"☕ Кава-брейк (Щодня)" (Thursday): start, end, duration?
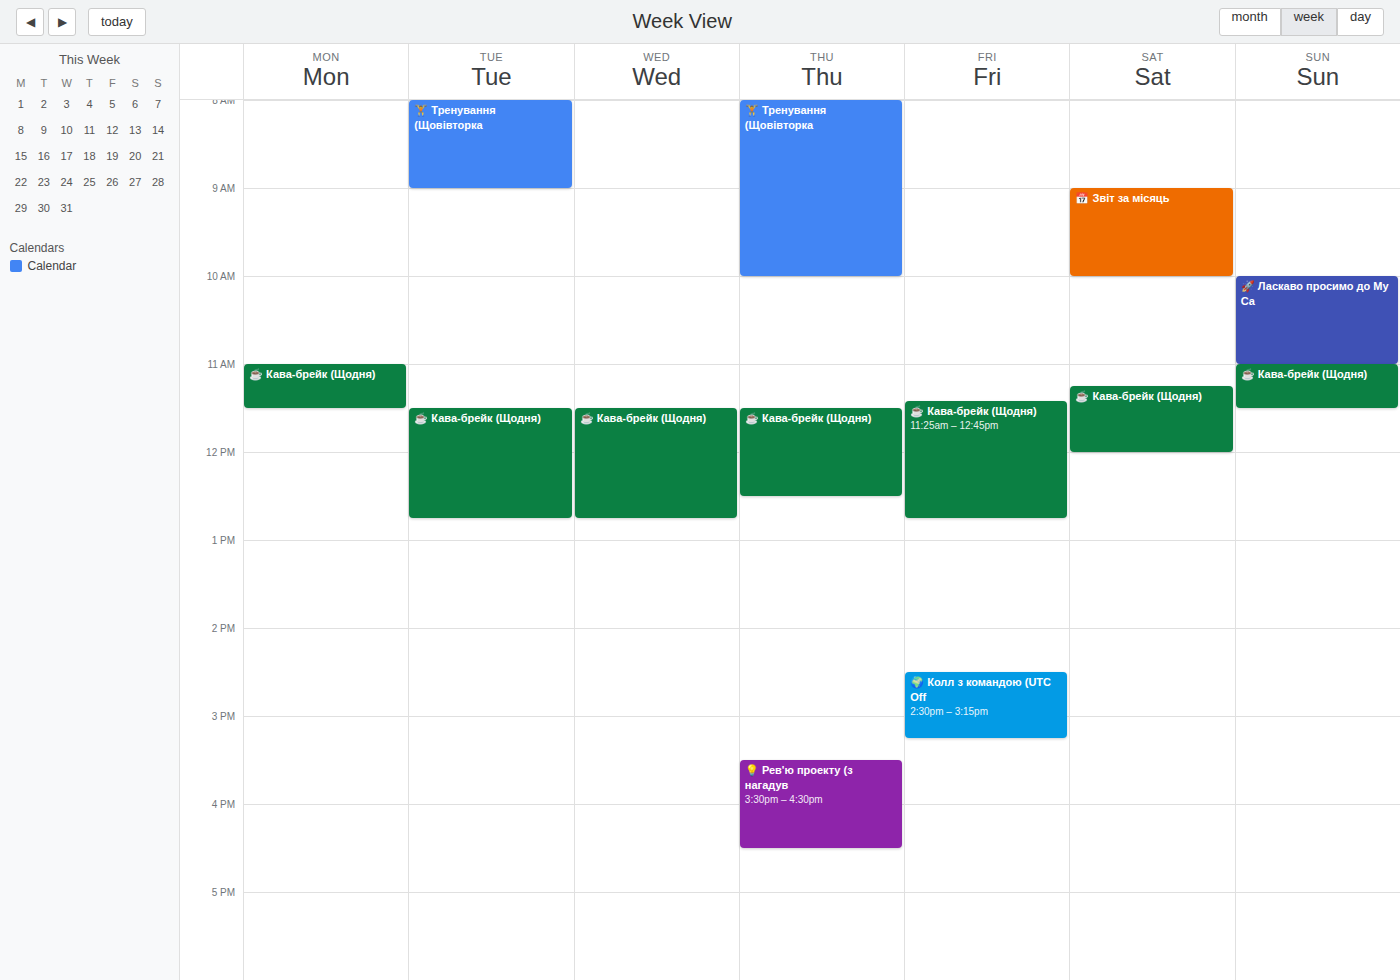
11:30 AM to 12:30 PM, 1 hour